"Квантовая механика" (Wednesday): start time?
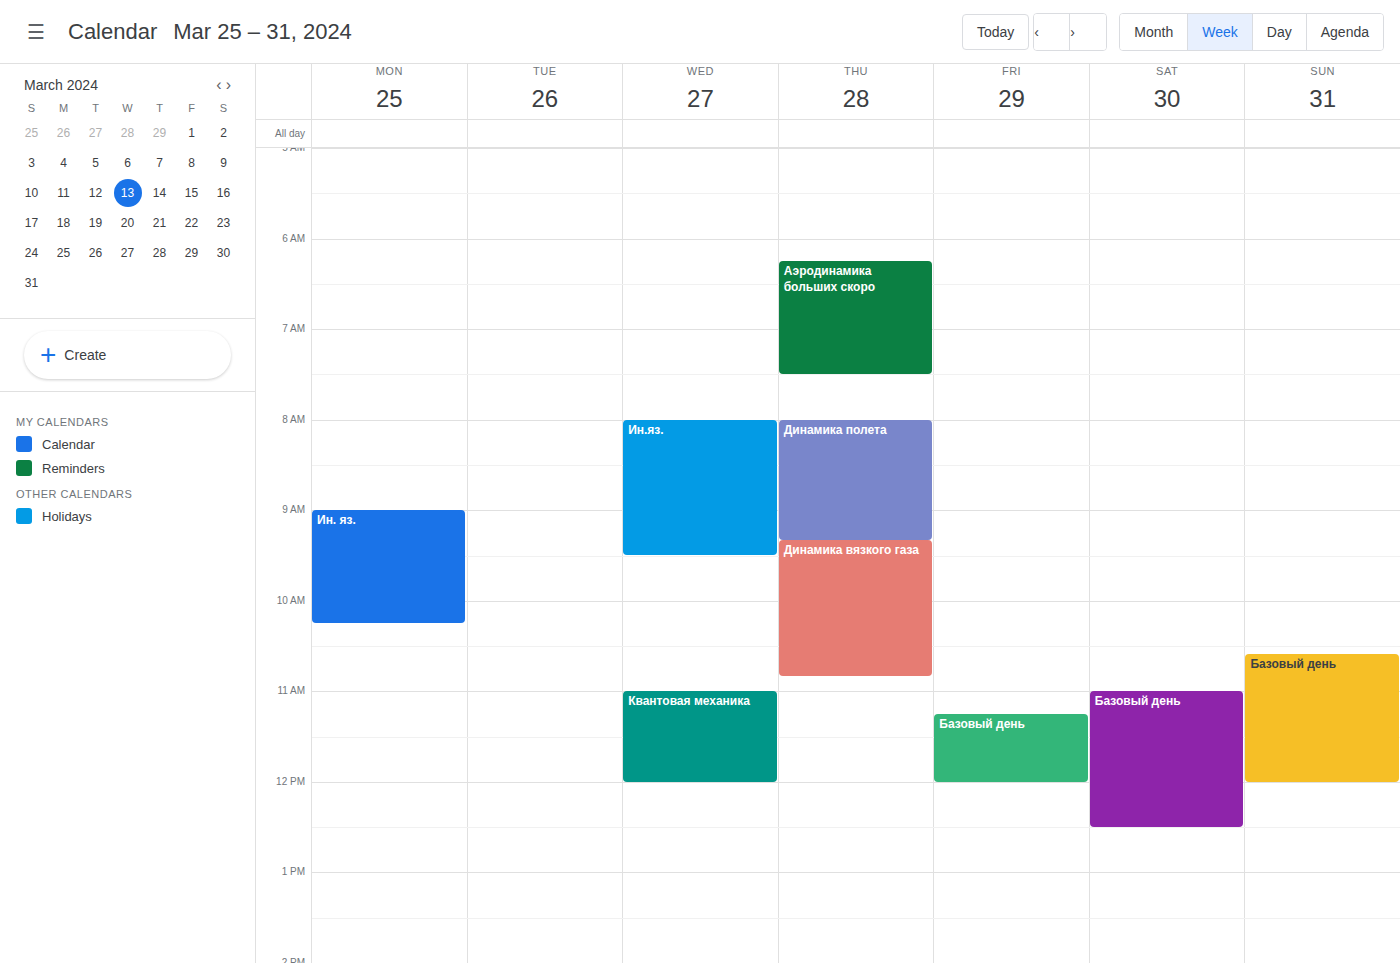
11:00 AM